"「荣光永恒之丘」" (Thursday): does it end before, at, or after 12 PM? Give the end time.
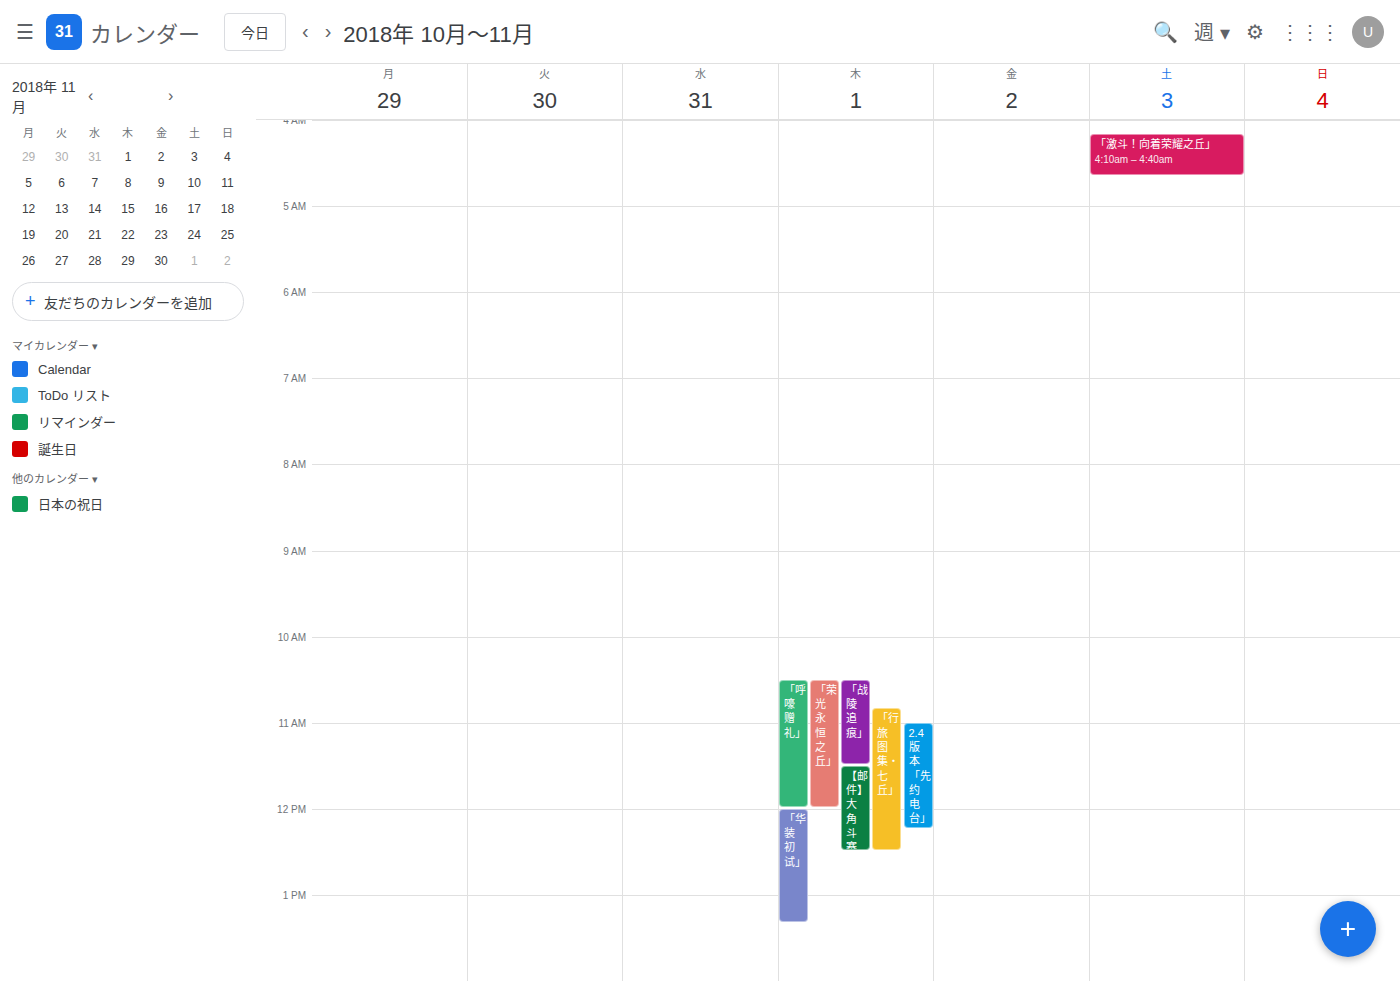
12:00 PM -- exactly at 12 PM, on the 12 PM line.